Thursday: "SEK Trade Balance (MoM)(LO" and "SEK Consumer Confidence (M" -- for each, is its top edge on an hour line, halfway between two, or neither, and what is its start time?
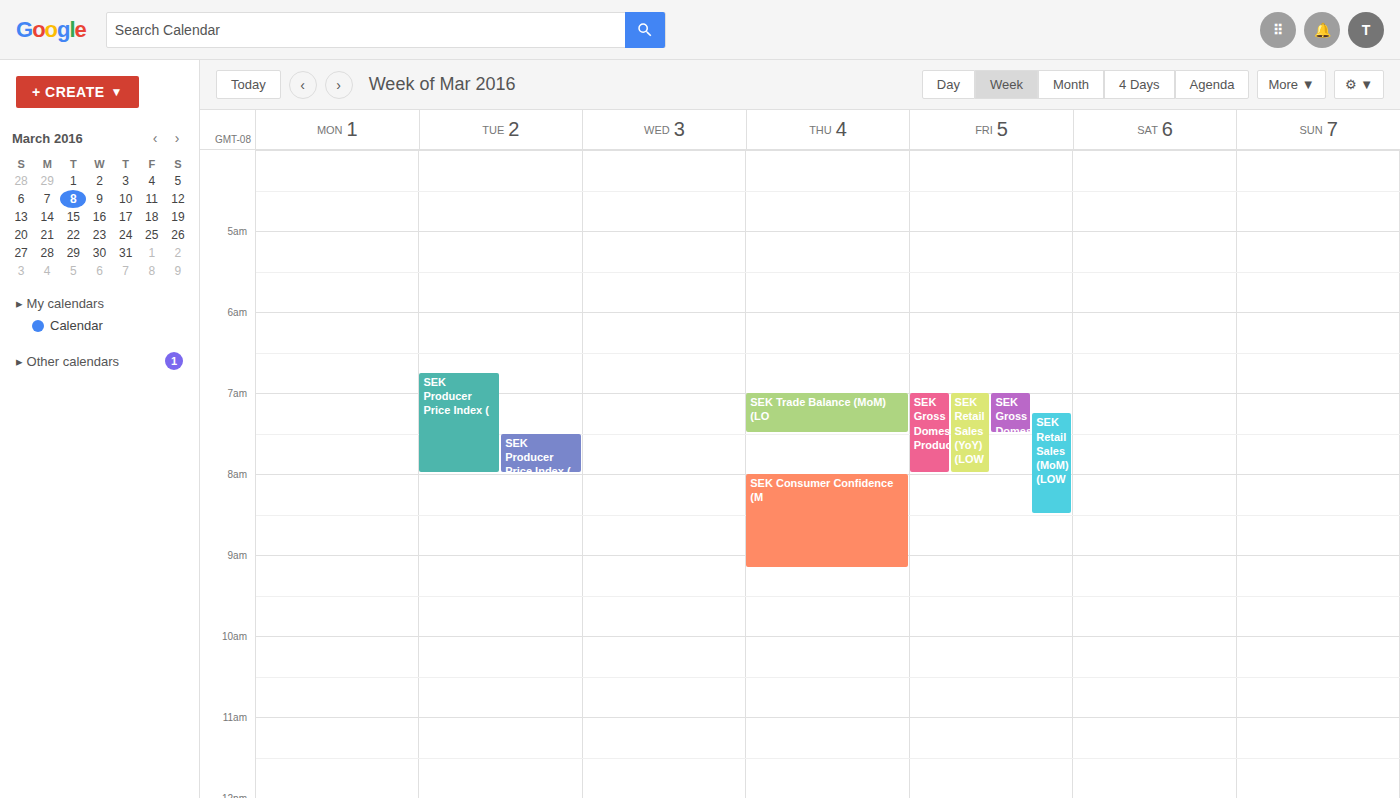
"SEK Trade Balance (MoM)(LO": 07:00, exactly on the 07:00 line. "SEK Consumer Confidence (M": 08:00, exactly on the 08:00 line.